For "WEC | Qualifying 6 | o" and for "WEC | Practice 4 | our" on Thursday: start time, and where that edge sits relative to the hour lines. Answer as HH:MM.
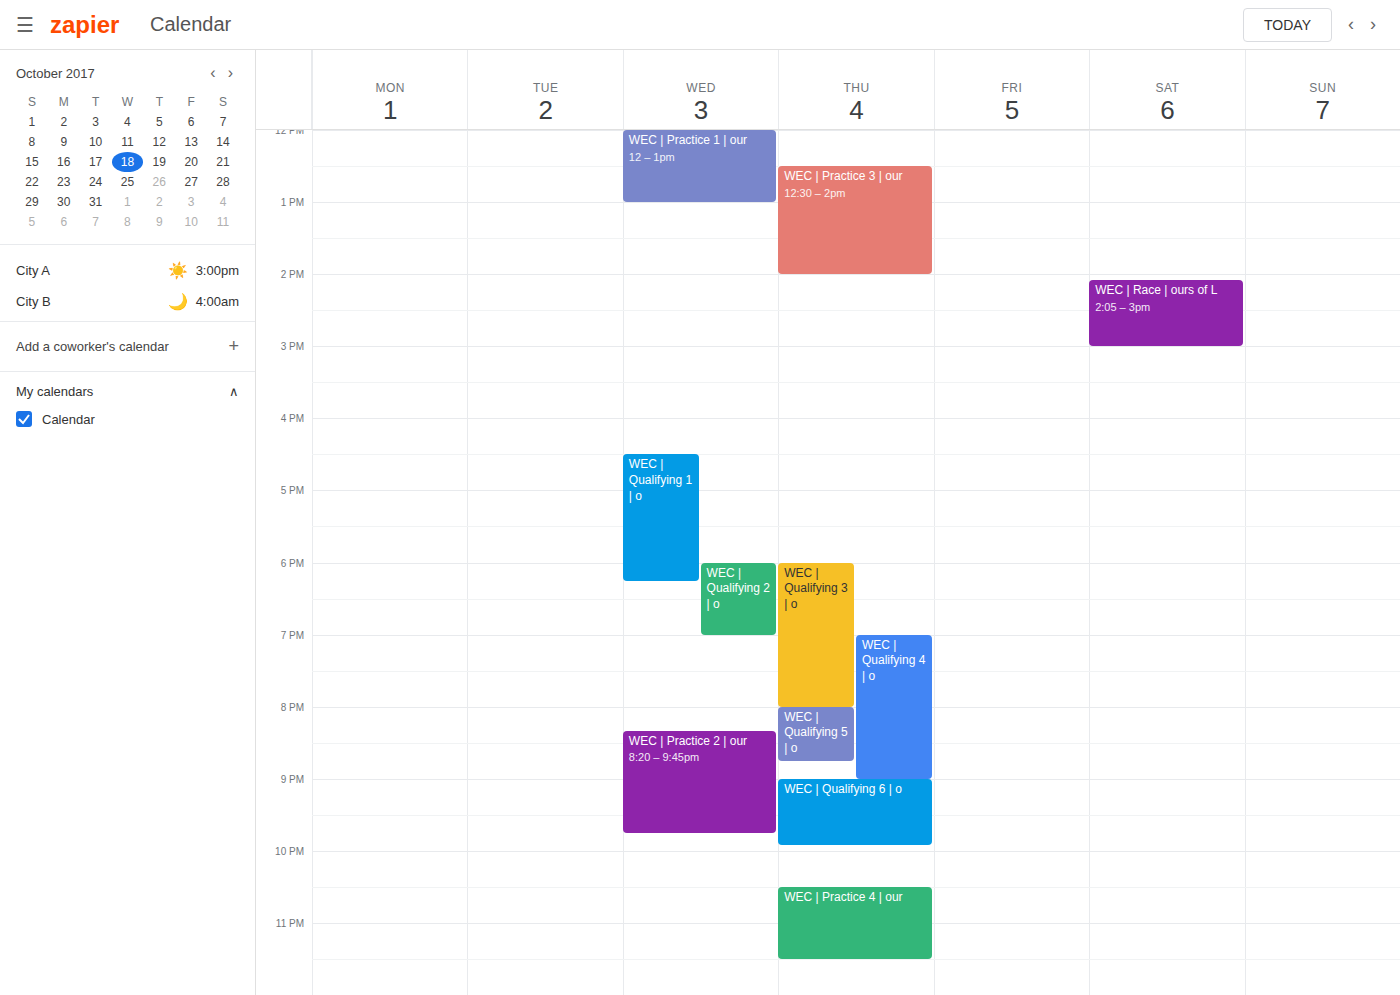
"WEC | Qualifying 6 | o": 21:00, exactly on the 21:00 line. "WEC | Practice 4 | our": 22:30, halfway between the 22:00 and 23:00 lines.